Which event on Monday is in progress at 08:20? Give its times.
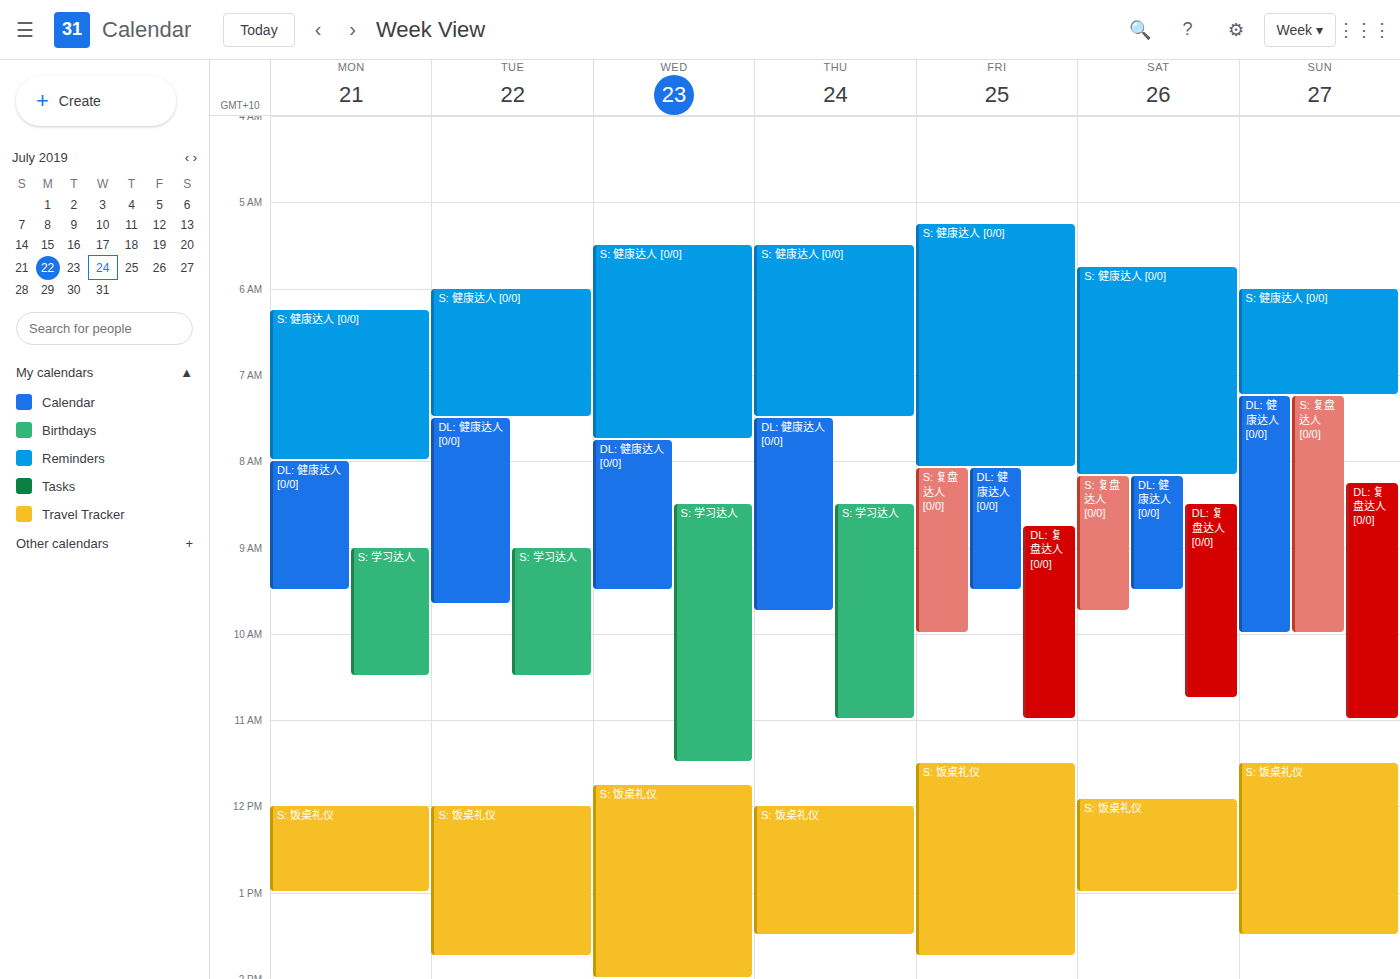
"DL: 健康达人 [0/0]", 08:00 to 09:30